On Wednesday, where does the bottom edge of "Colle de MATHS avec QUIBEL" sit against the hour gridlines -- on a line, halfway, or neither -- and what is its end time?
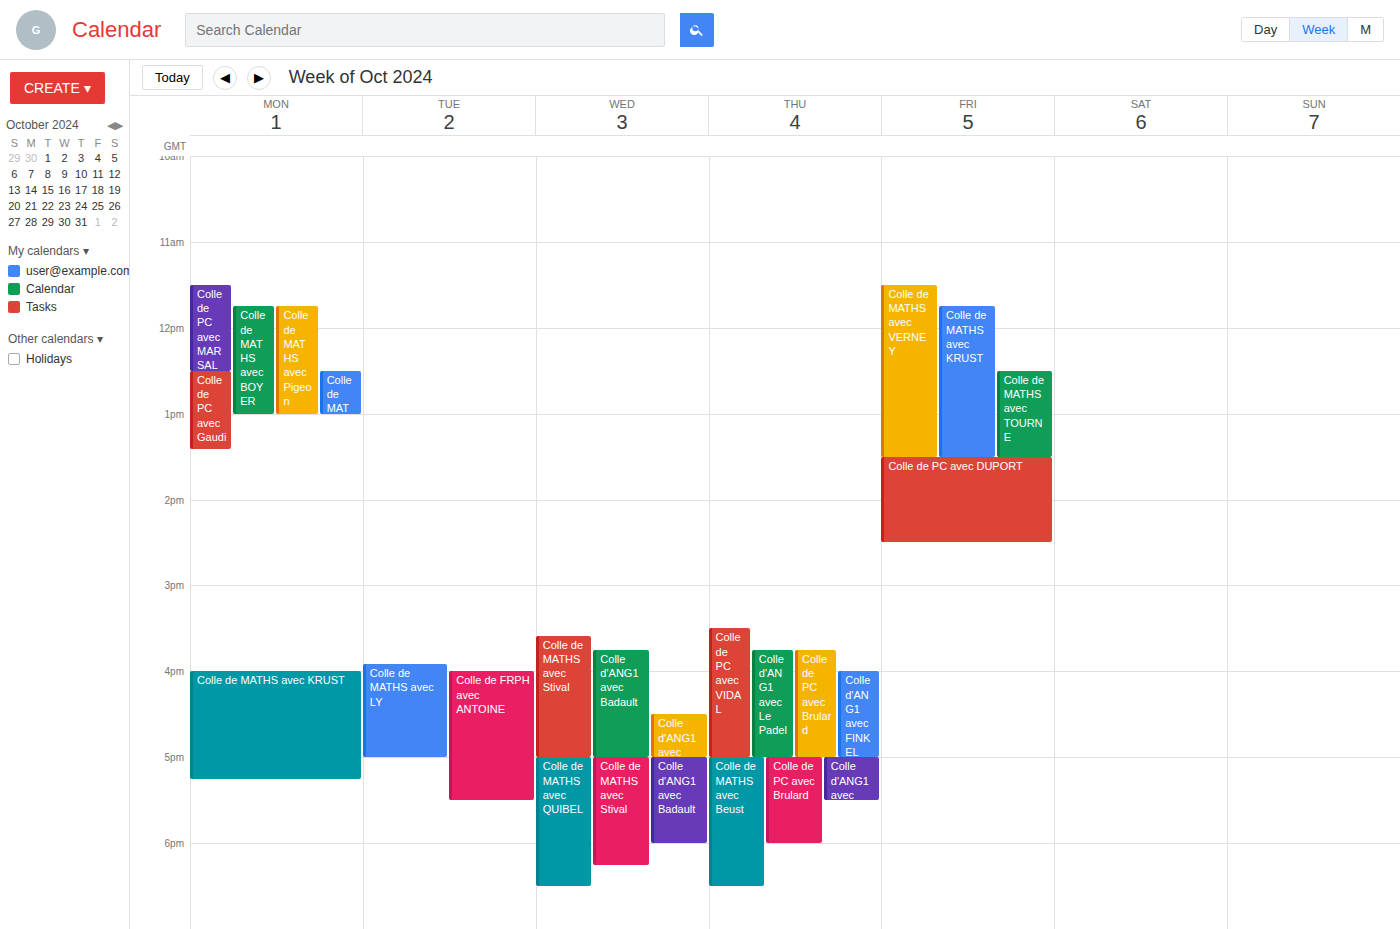
6:30 PM -- halfway between the 6 PM and 7 PM lines.